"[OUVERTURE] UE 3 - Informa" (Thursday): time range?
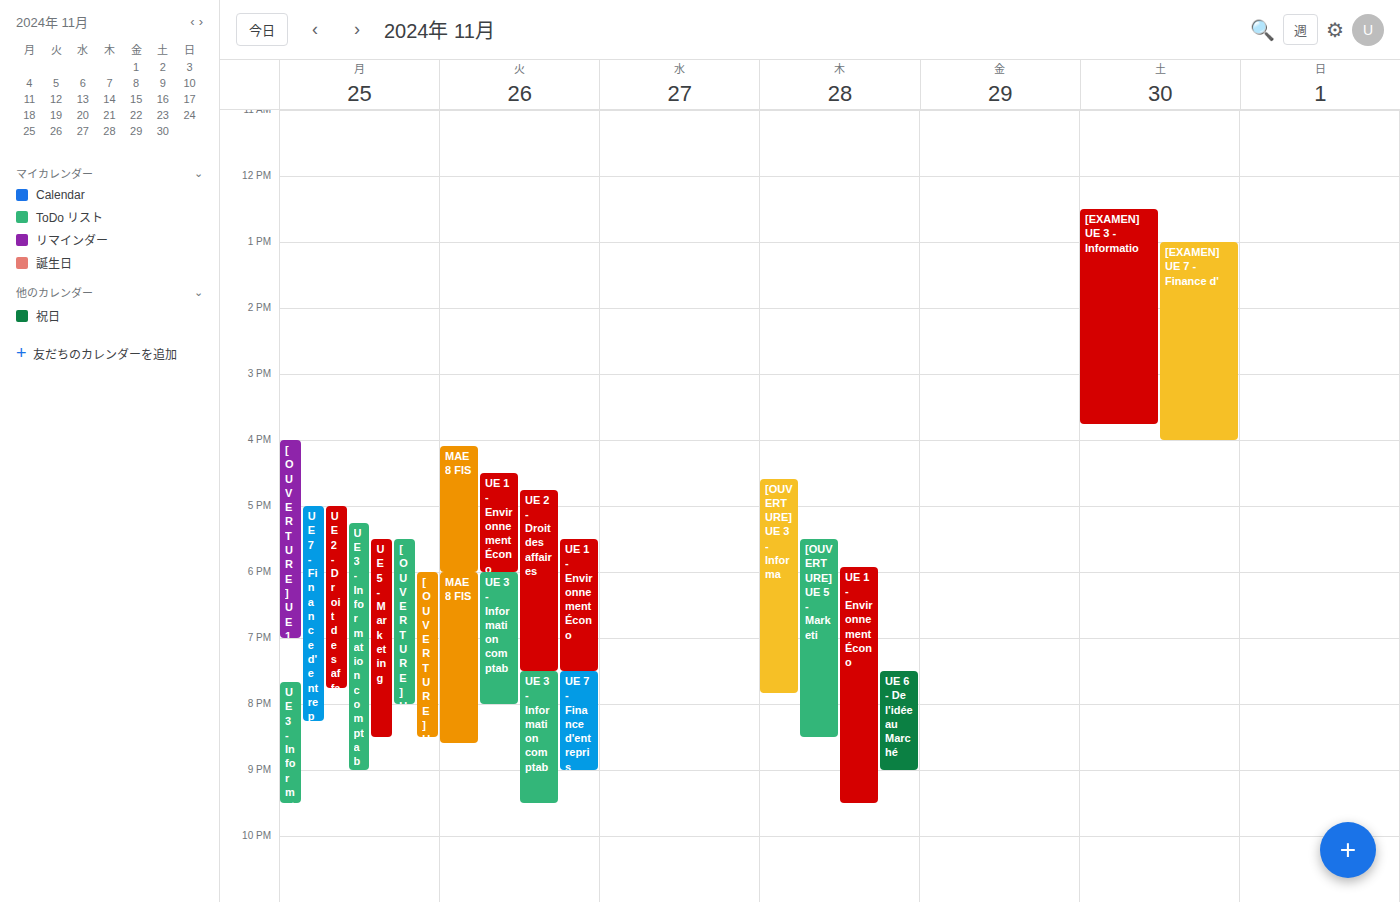
4:35 PM to 7:50 PM